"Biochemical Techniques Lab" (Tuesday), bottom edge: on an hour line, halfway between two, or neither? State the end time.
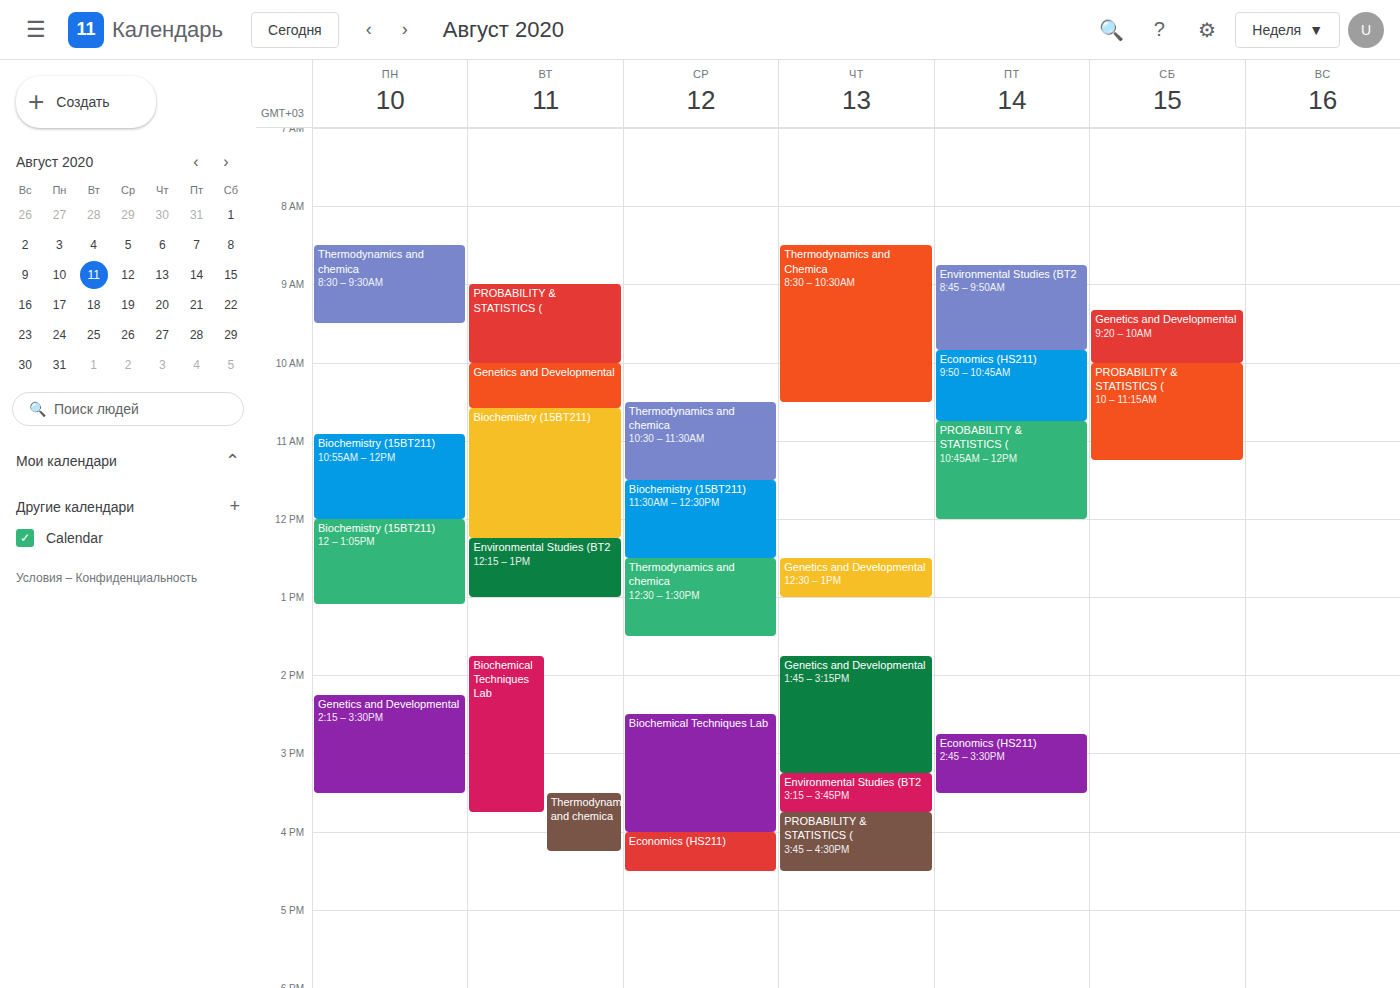
3:45 PM -- neither: three quarters of the way from the 3 PM line to the 4 PM line.